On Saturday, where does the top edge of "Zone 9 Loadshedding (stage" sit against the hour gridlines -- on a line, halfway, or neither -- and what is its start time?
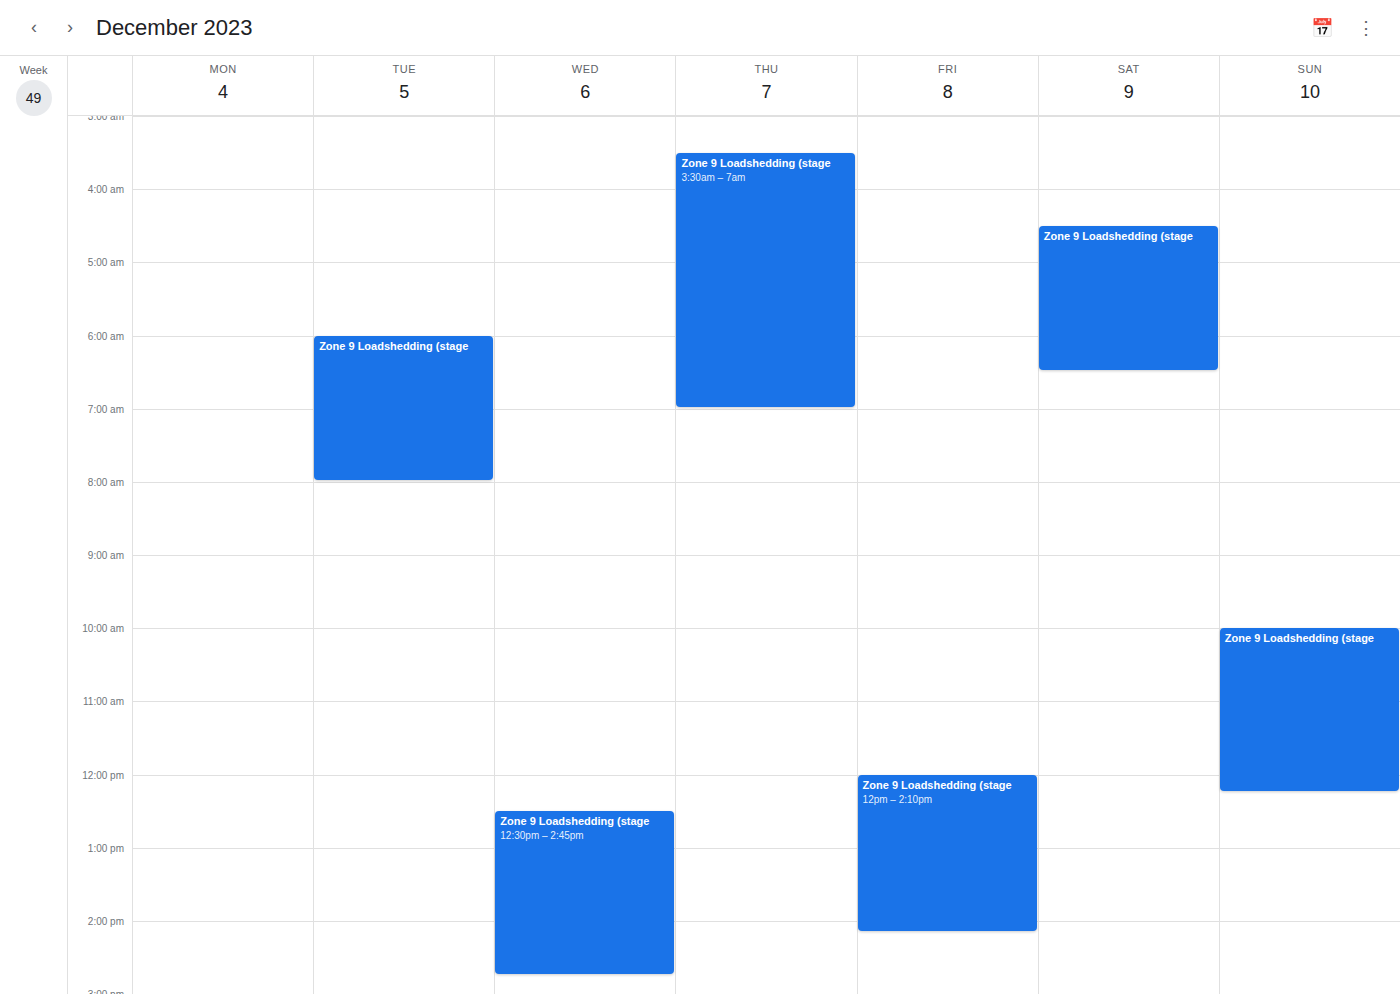
4:30 AM -- halfway between the 4 AM and 5 AM lines.